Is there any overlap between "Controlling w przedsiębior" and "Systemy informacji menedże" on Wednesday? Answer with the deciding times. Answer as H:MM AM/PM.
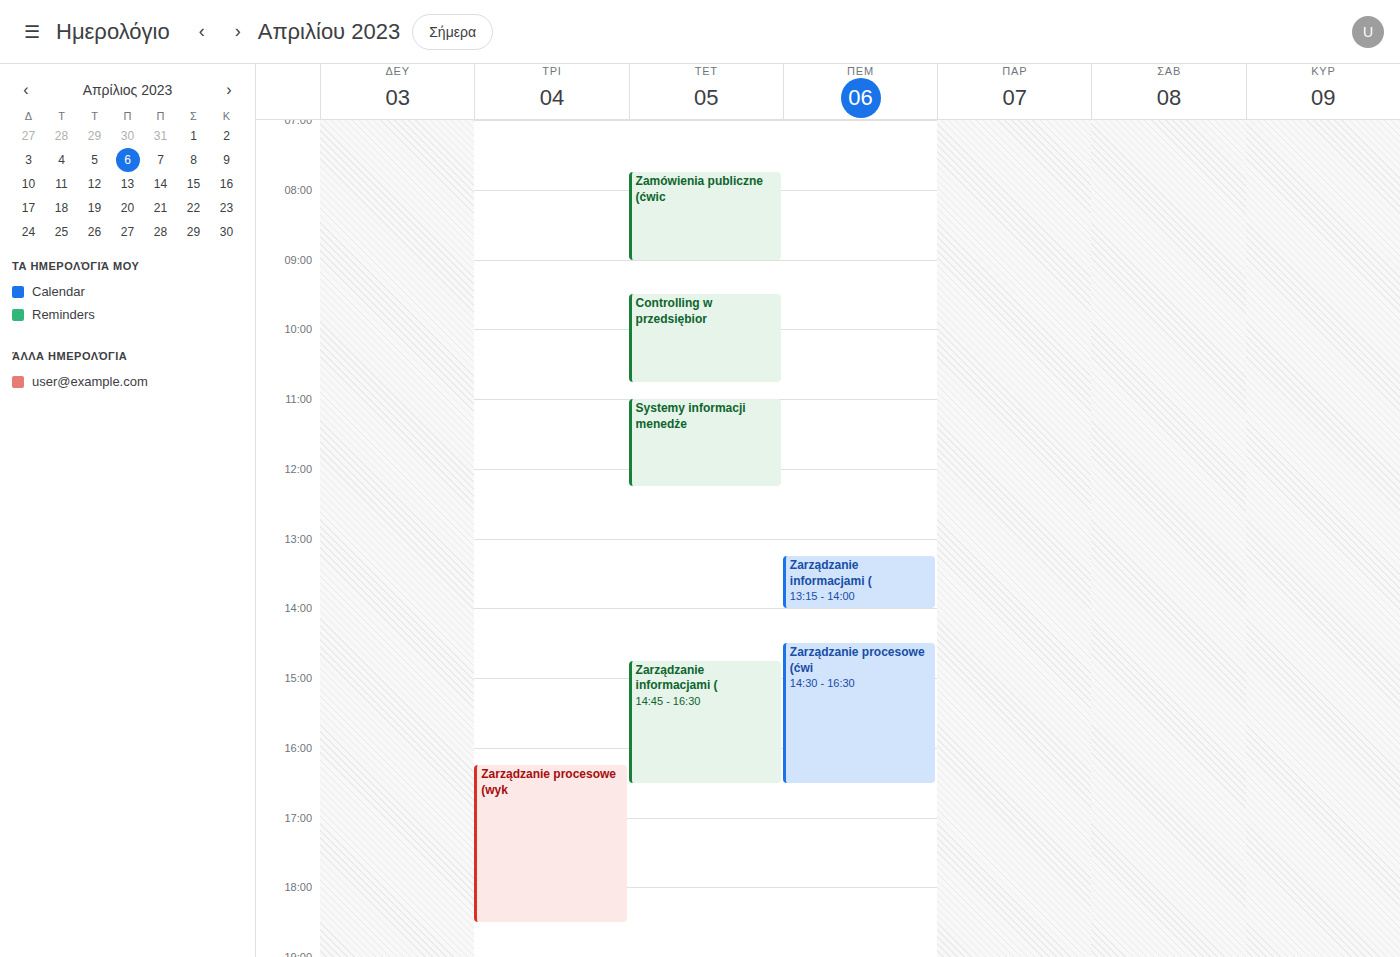
"Controlling w przedsiębior" ends at 10:45 AM and "Systemy informacji menedże" starts at 11:00 AM -- no overlap.